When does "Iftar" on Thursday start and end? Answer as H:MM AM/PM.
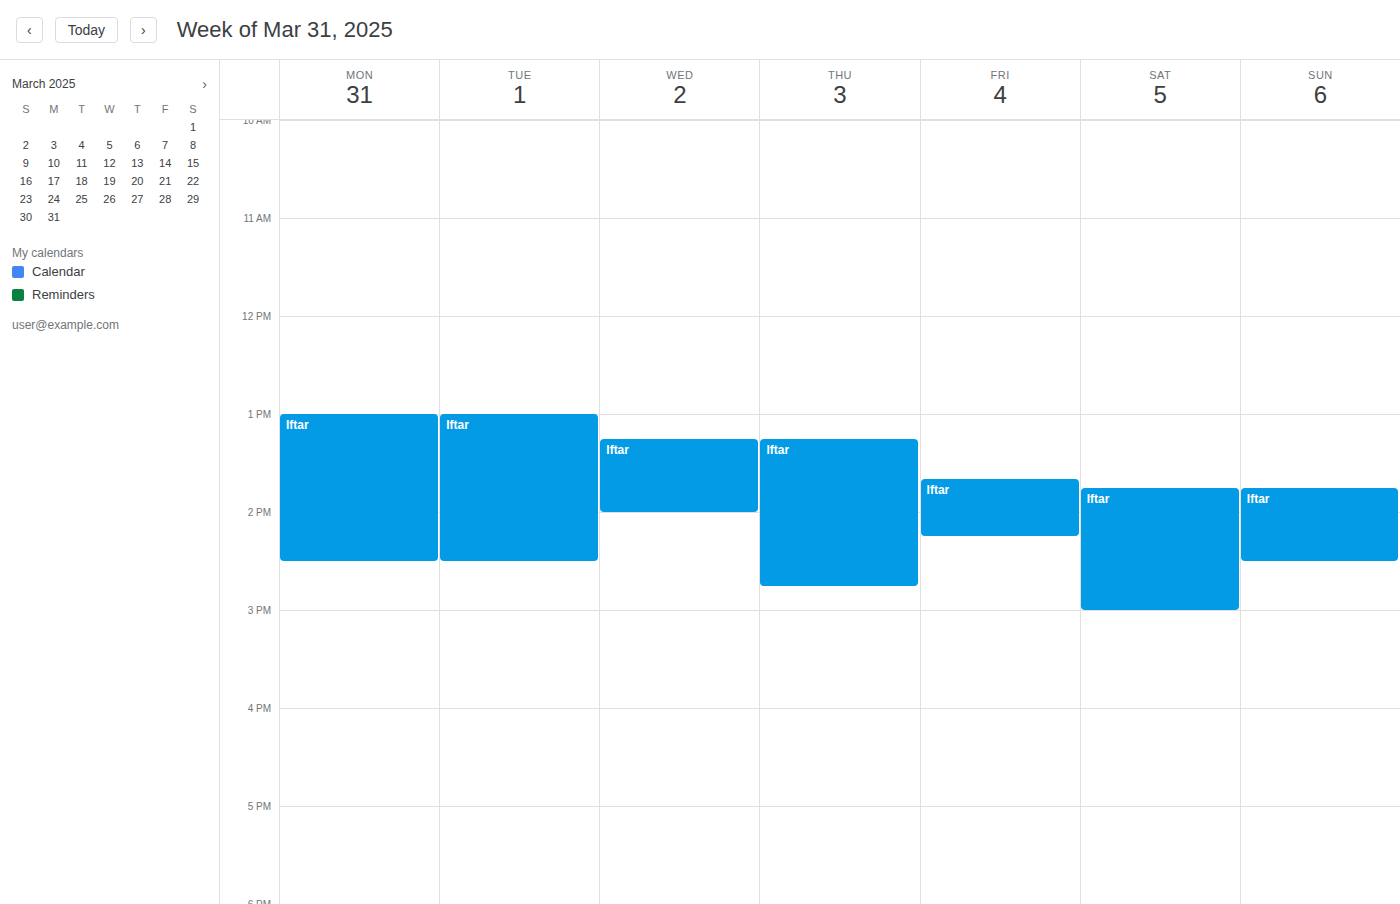
1:15 PM to 2:45 PM